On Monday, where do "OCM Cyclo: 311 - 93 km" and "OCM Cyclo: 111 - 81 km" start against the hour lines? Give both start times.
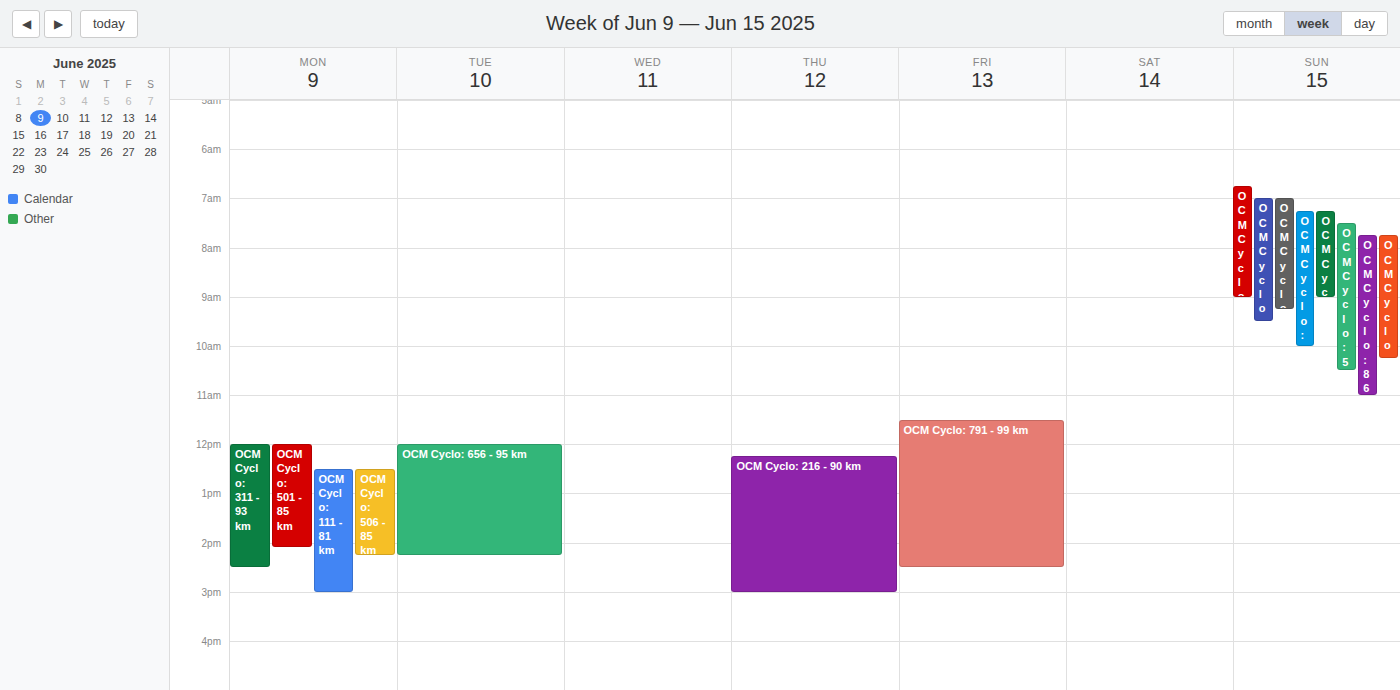
"OCM Cyclo: 311 - 93 km": 12:00 PM, exactly on the 12 PM line. "OCM Cyclo: 111 - 81 km": 12:30 PM, halfway between the 12 PM and 1 PM lines.